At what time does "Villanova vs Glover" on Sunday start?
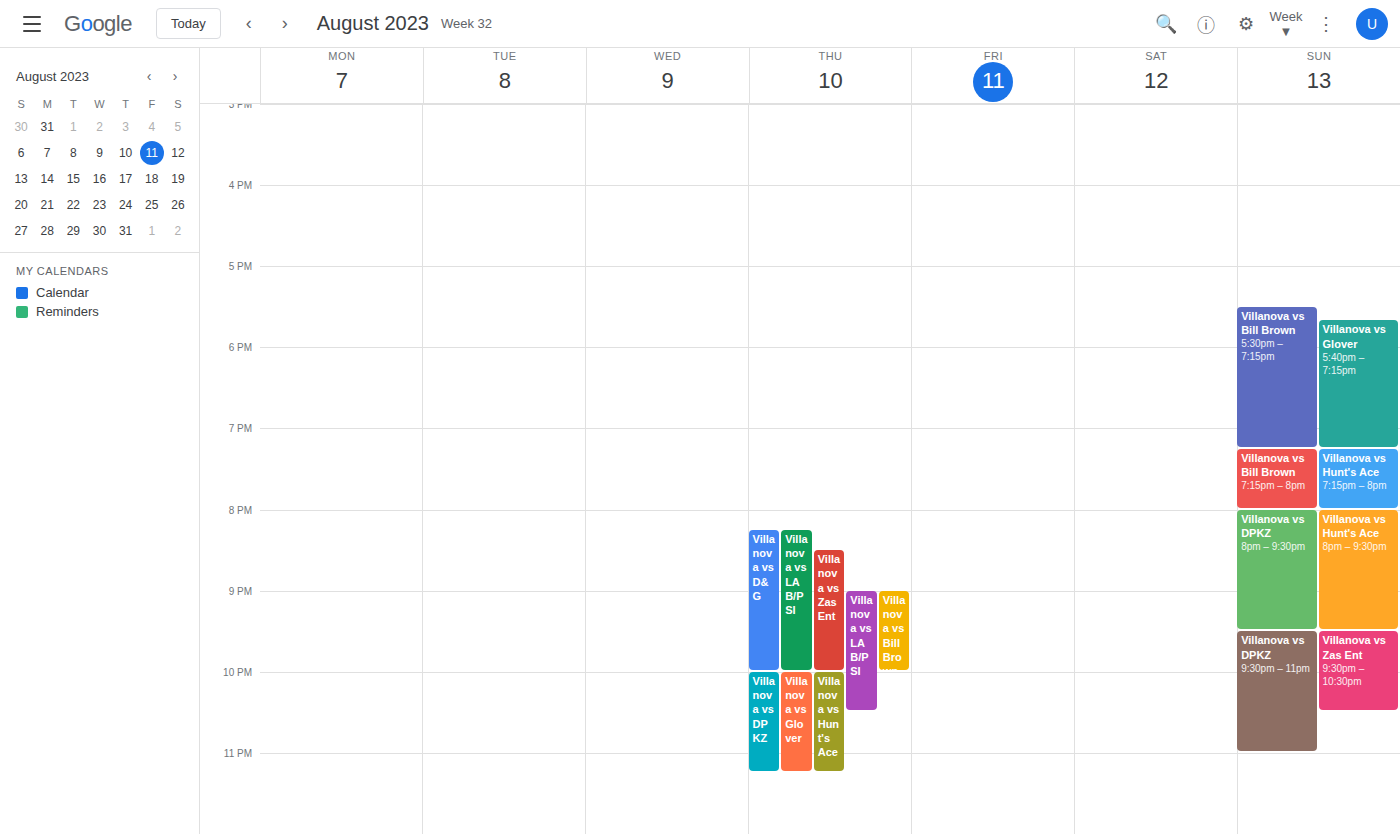
5:40 PM